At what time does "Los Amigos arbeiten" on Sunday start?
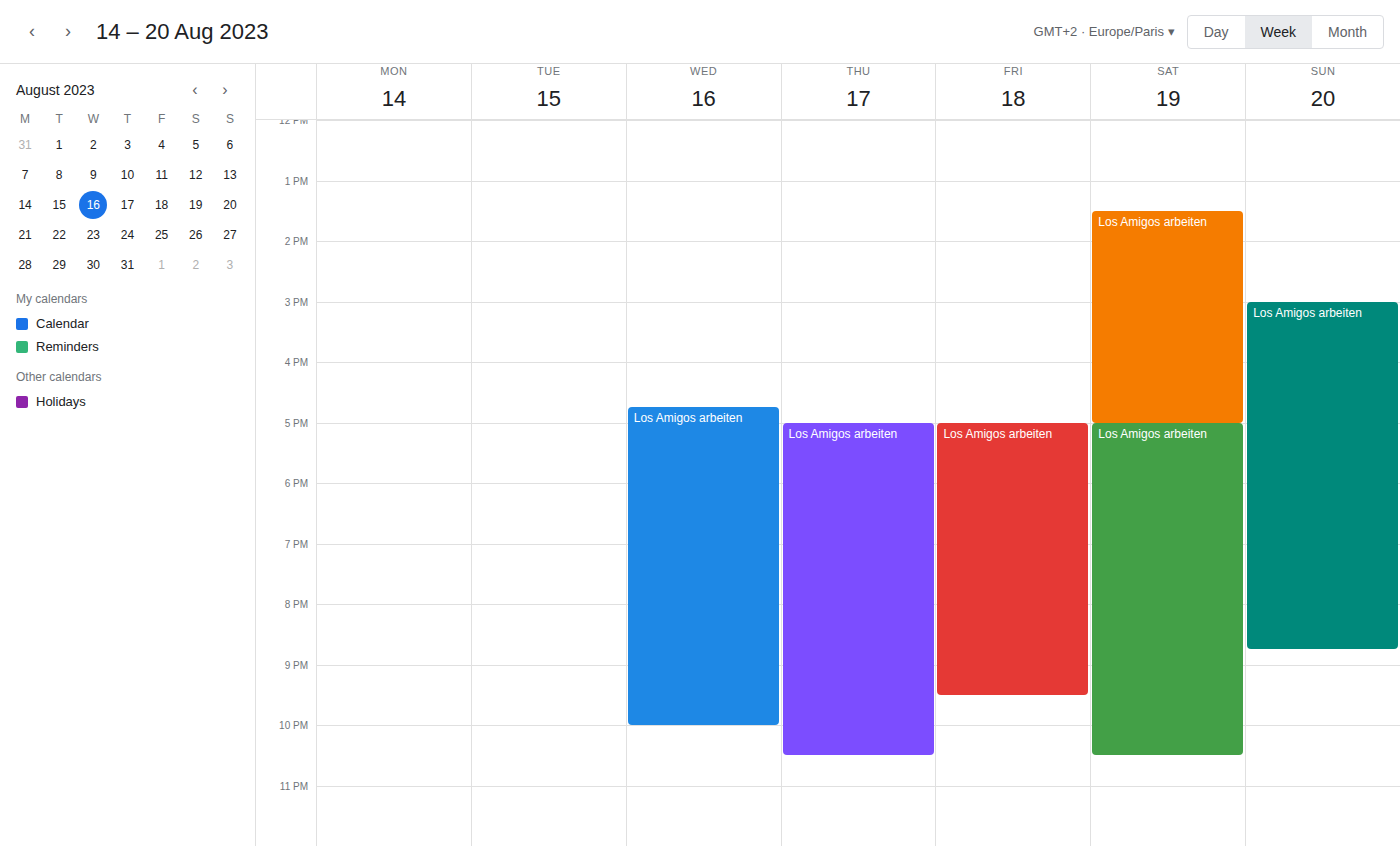
3:00 PM